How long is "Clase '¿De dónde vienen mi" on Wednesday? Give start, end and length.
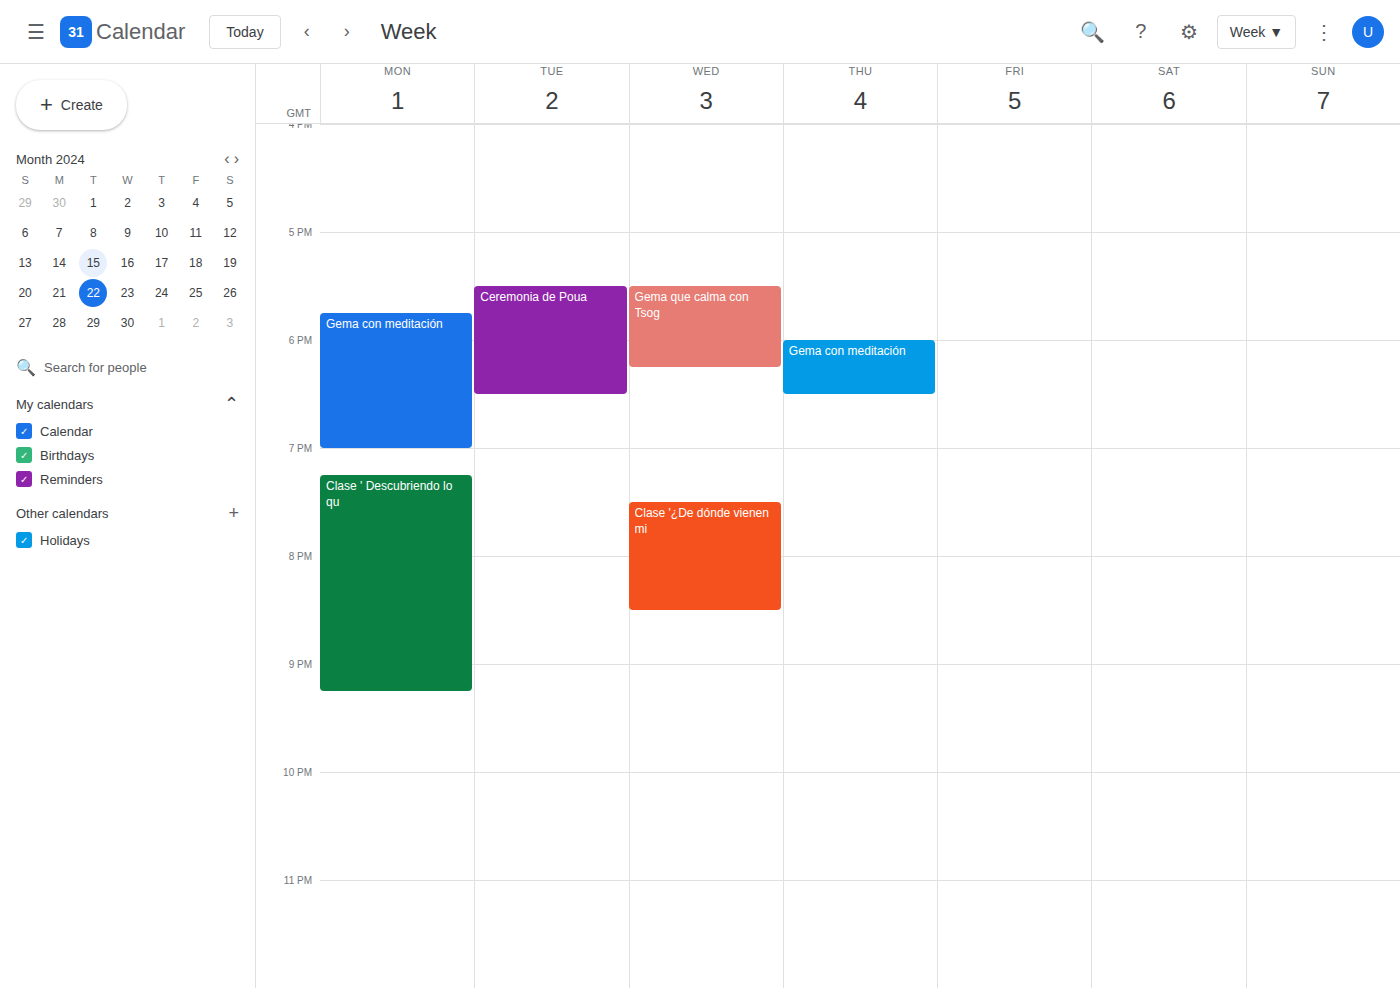
7:30 PM to 8:30 PM, 1 hour